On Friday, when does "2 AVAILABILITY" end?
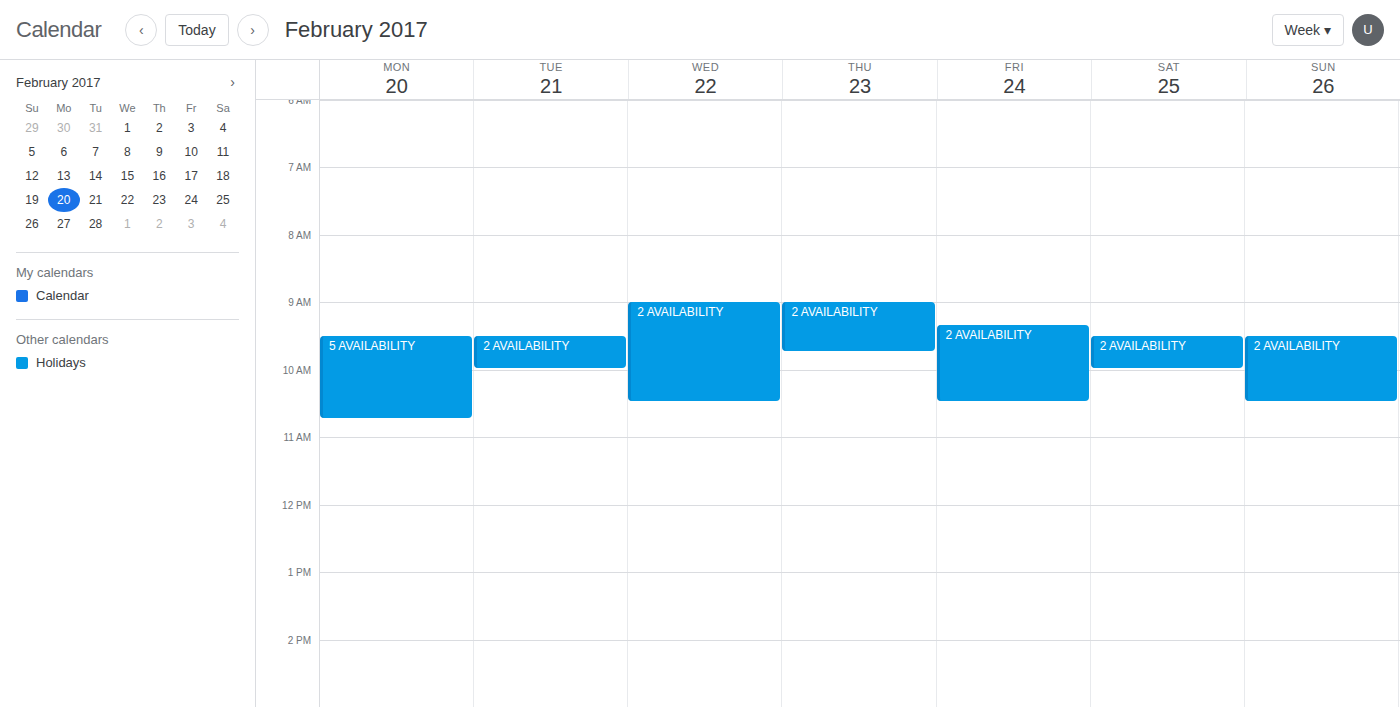
10:30 AM